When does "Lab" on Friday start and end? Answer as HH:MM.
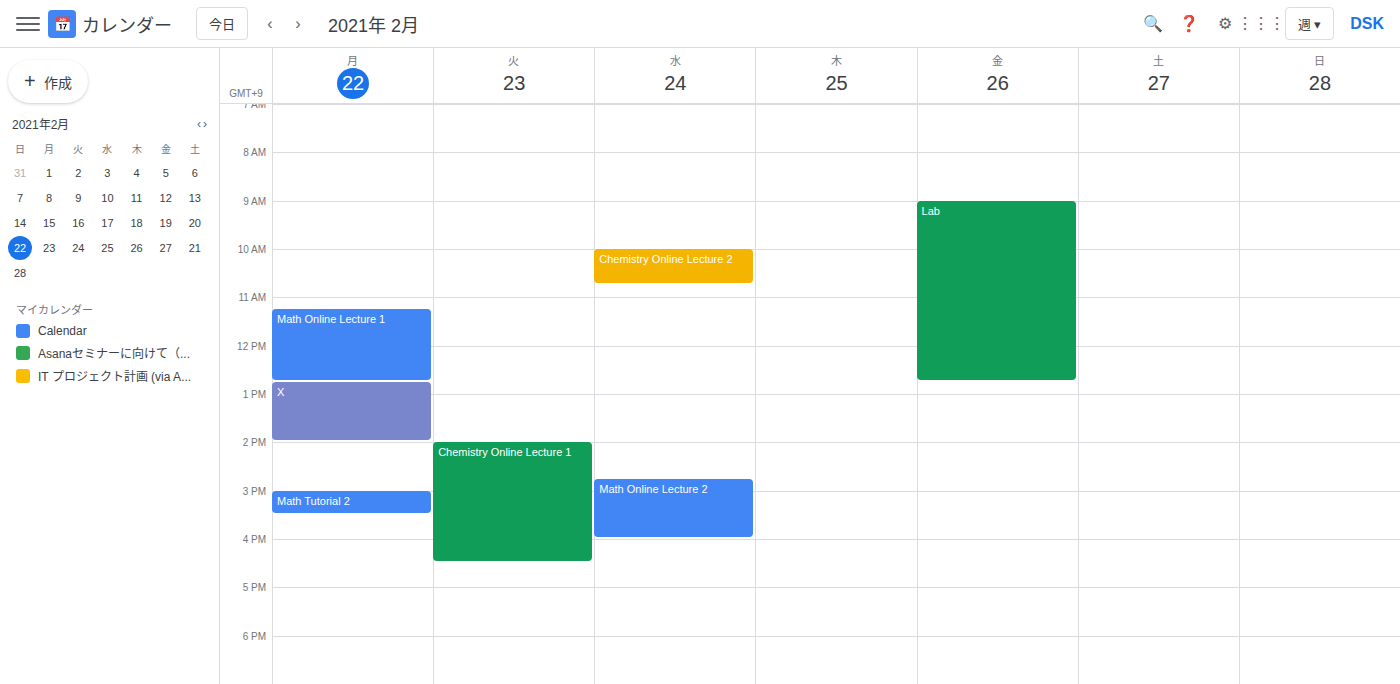
09:00 to 12:45